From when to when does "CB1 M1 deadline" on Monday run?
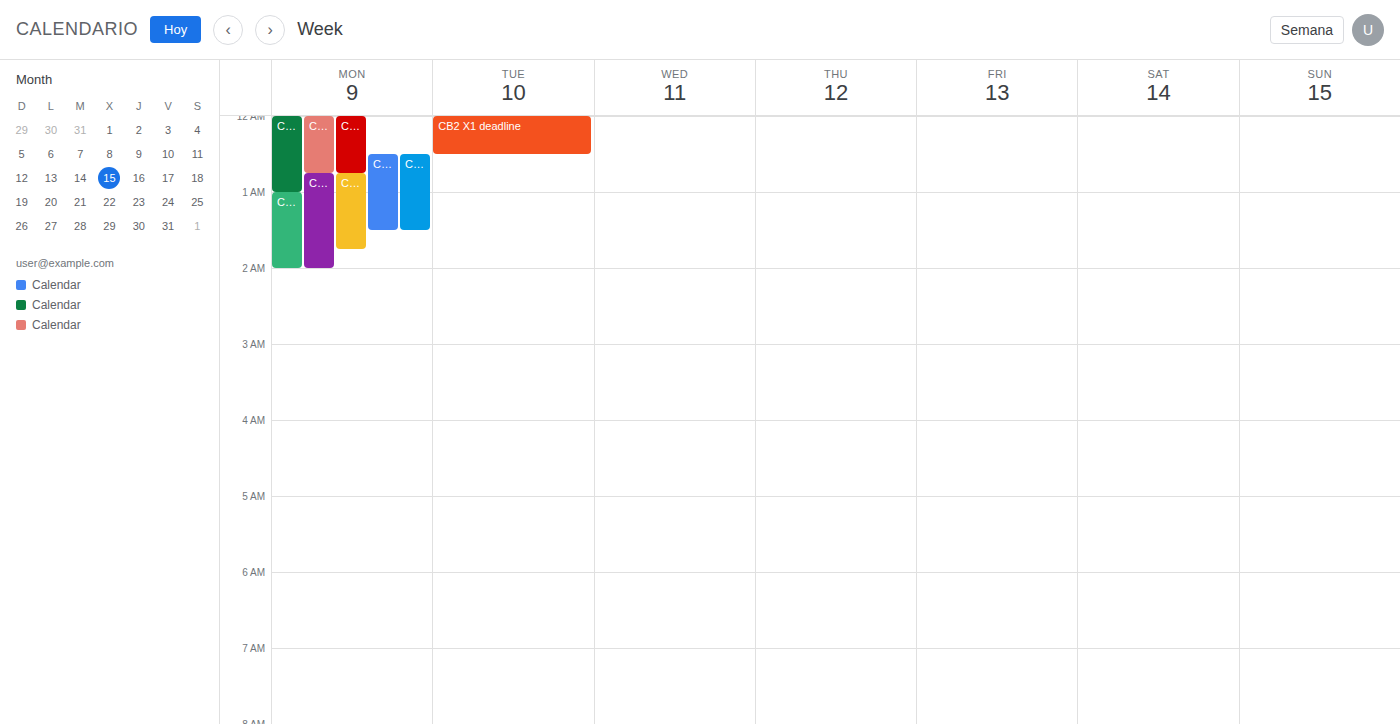
12:30 AM to 1:30 AM